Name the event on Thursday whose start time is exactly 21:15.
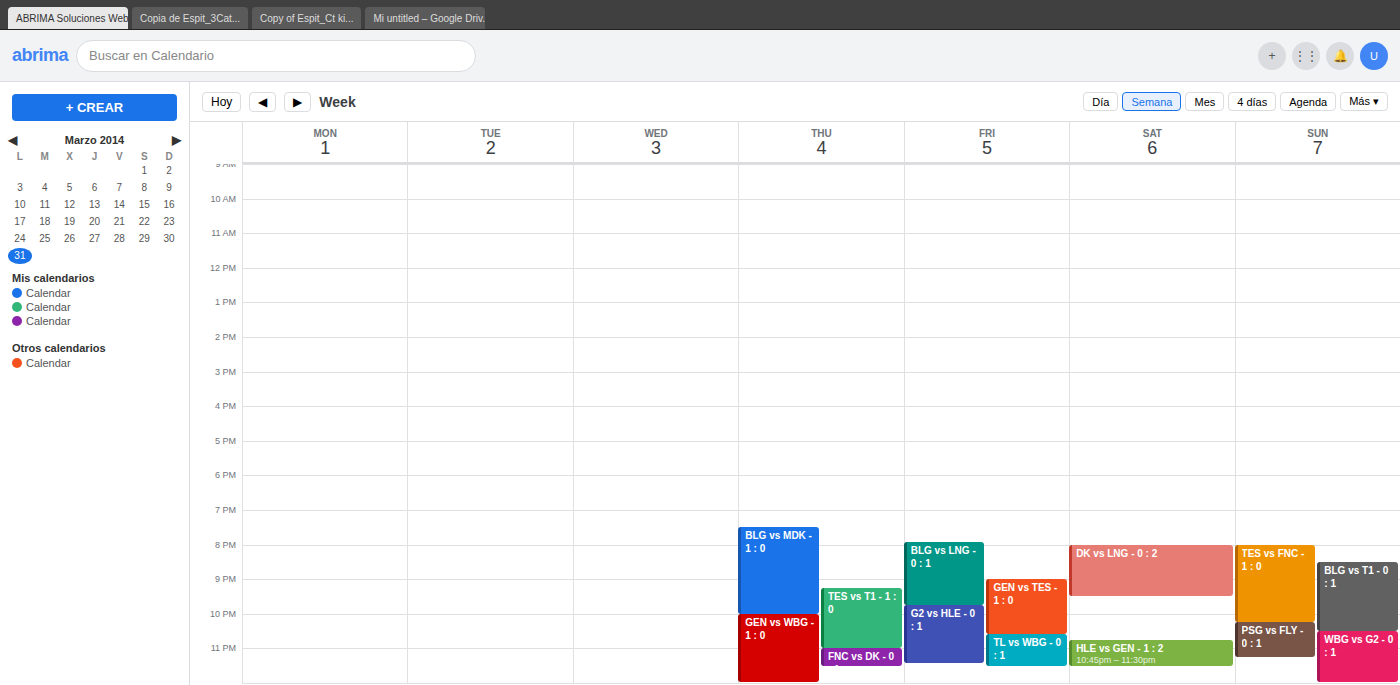
"TES vs T1 - 1 : 0"